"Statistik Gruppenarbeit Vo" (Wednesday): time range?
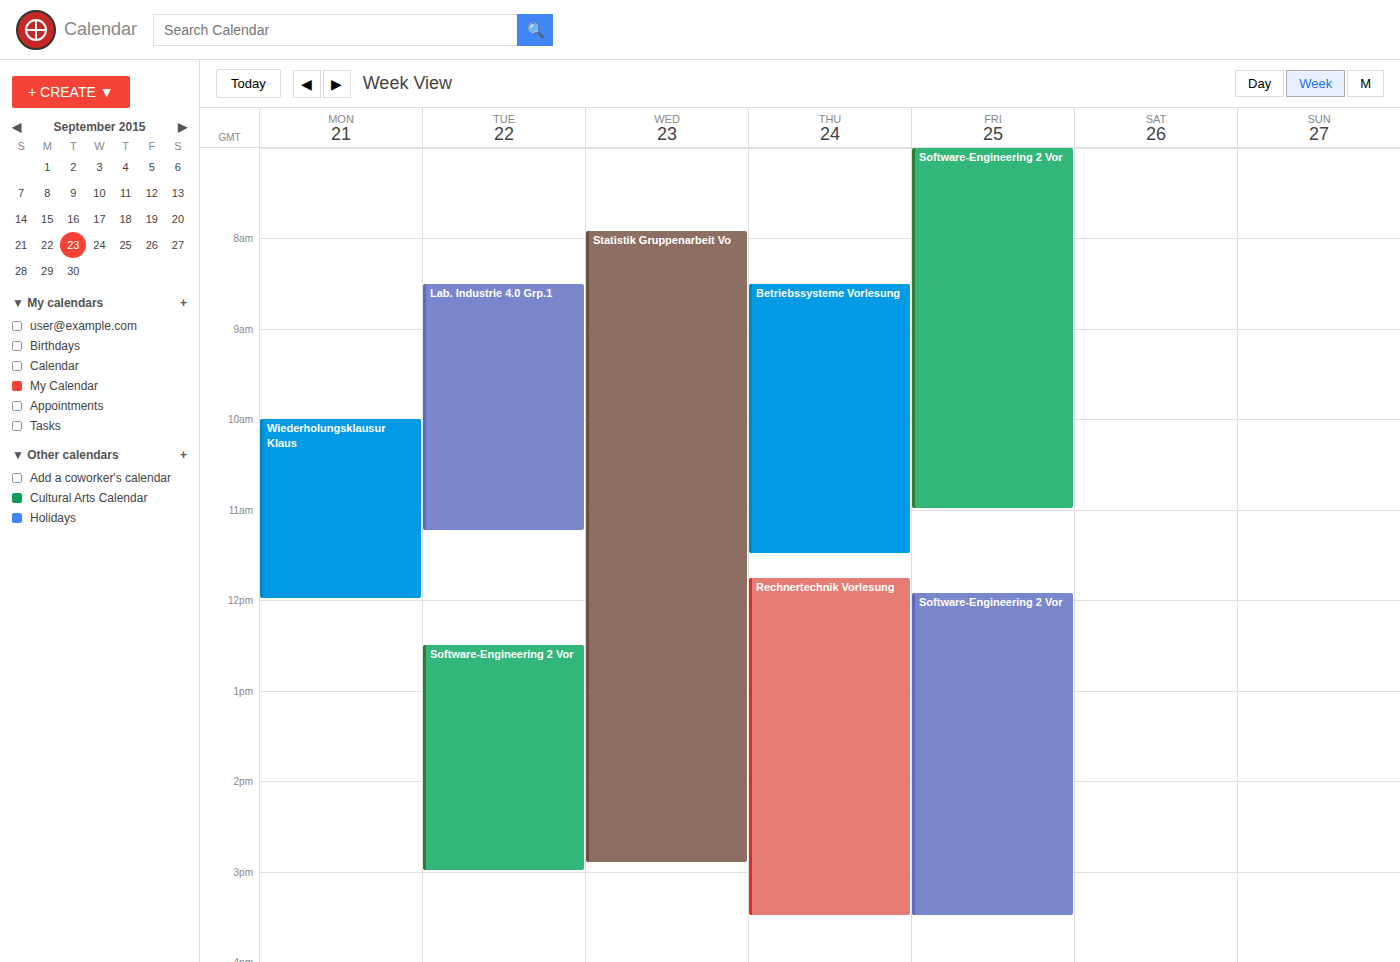
7:55 AM to 2:55 PM